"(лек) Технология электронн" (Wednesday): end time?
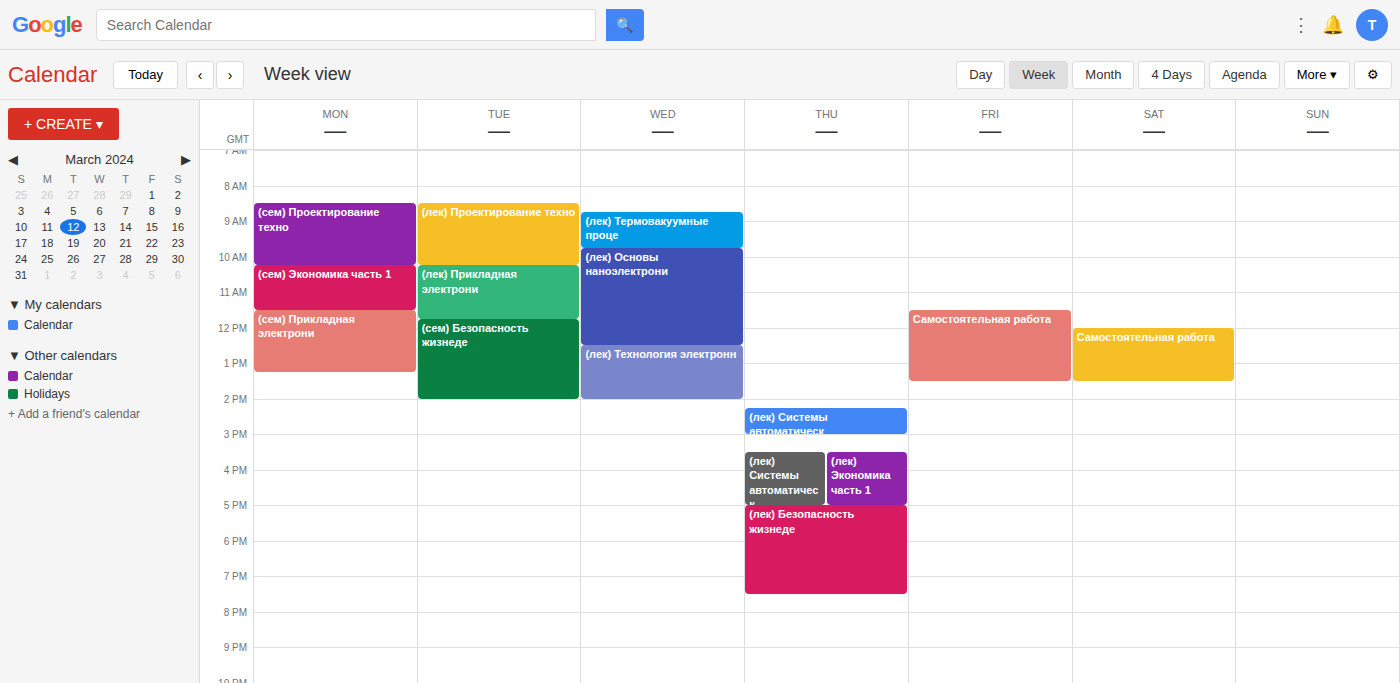
2:00 PM